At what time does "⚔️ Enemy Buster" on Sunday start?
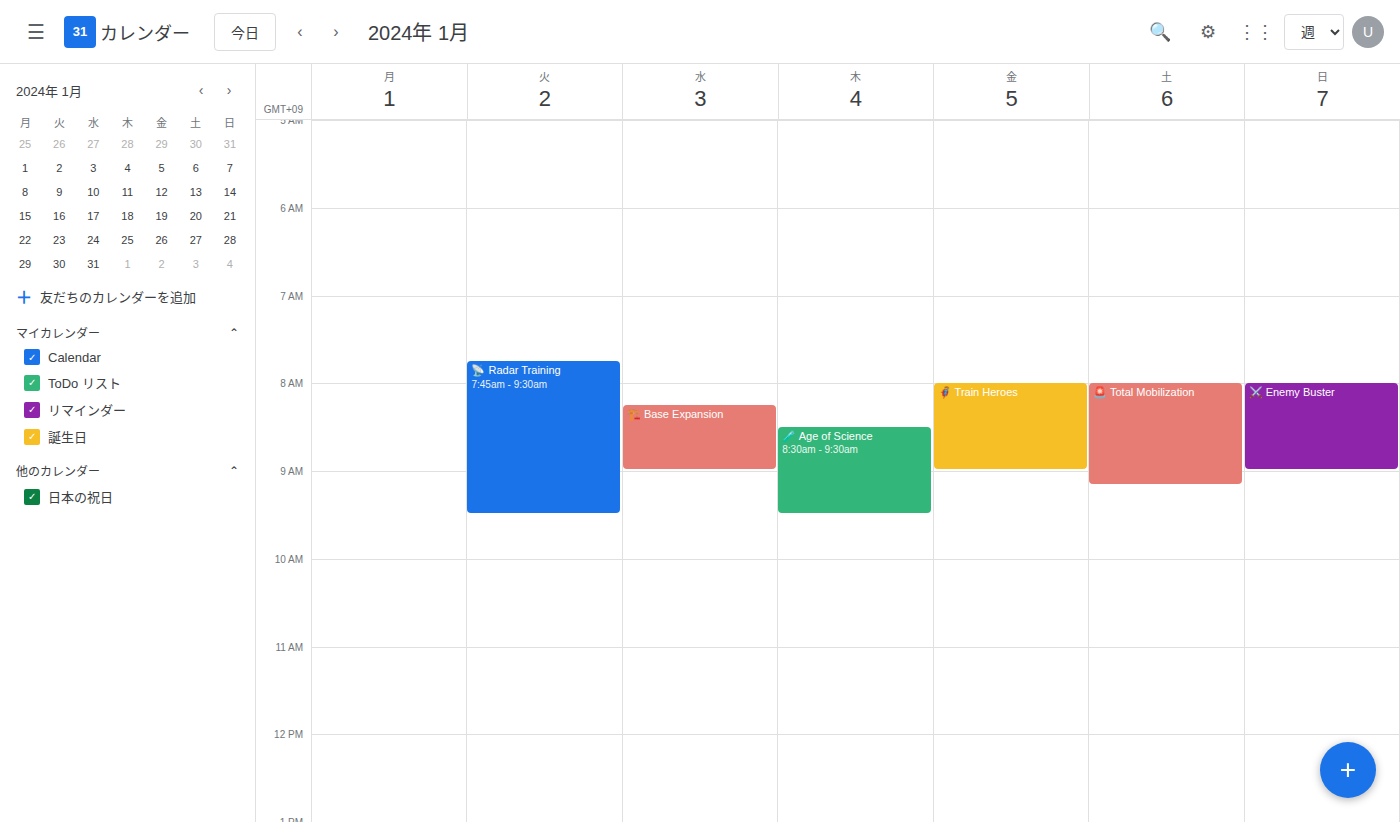
8:00 AM